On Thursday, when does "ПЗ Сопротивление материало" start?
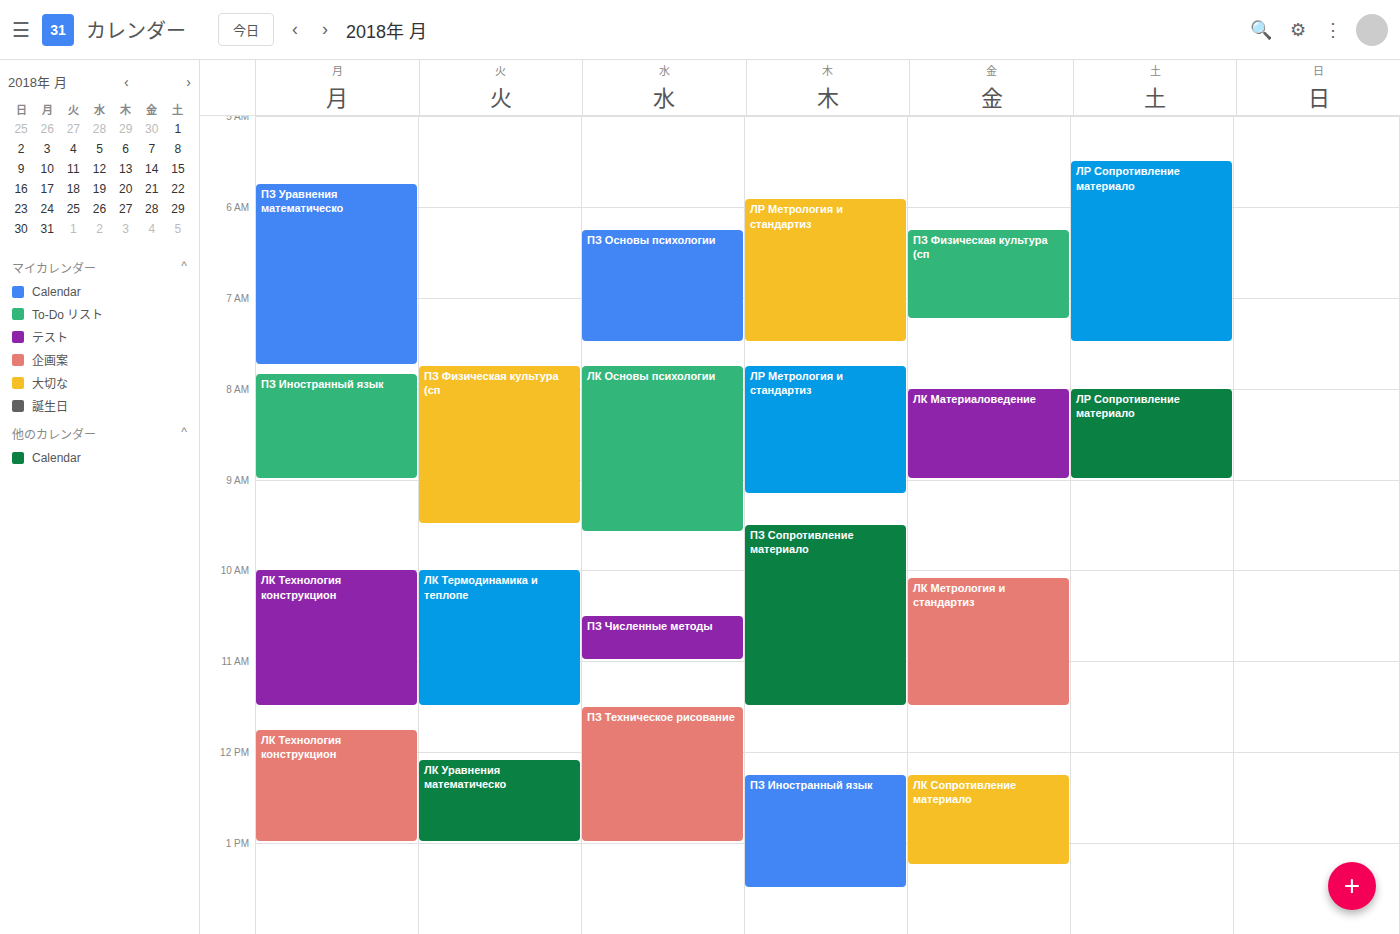
9:30 AM